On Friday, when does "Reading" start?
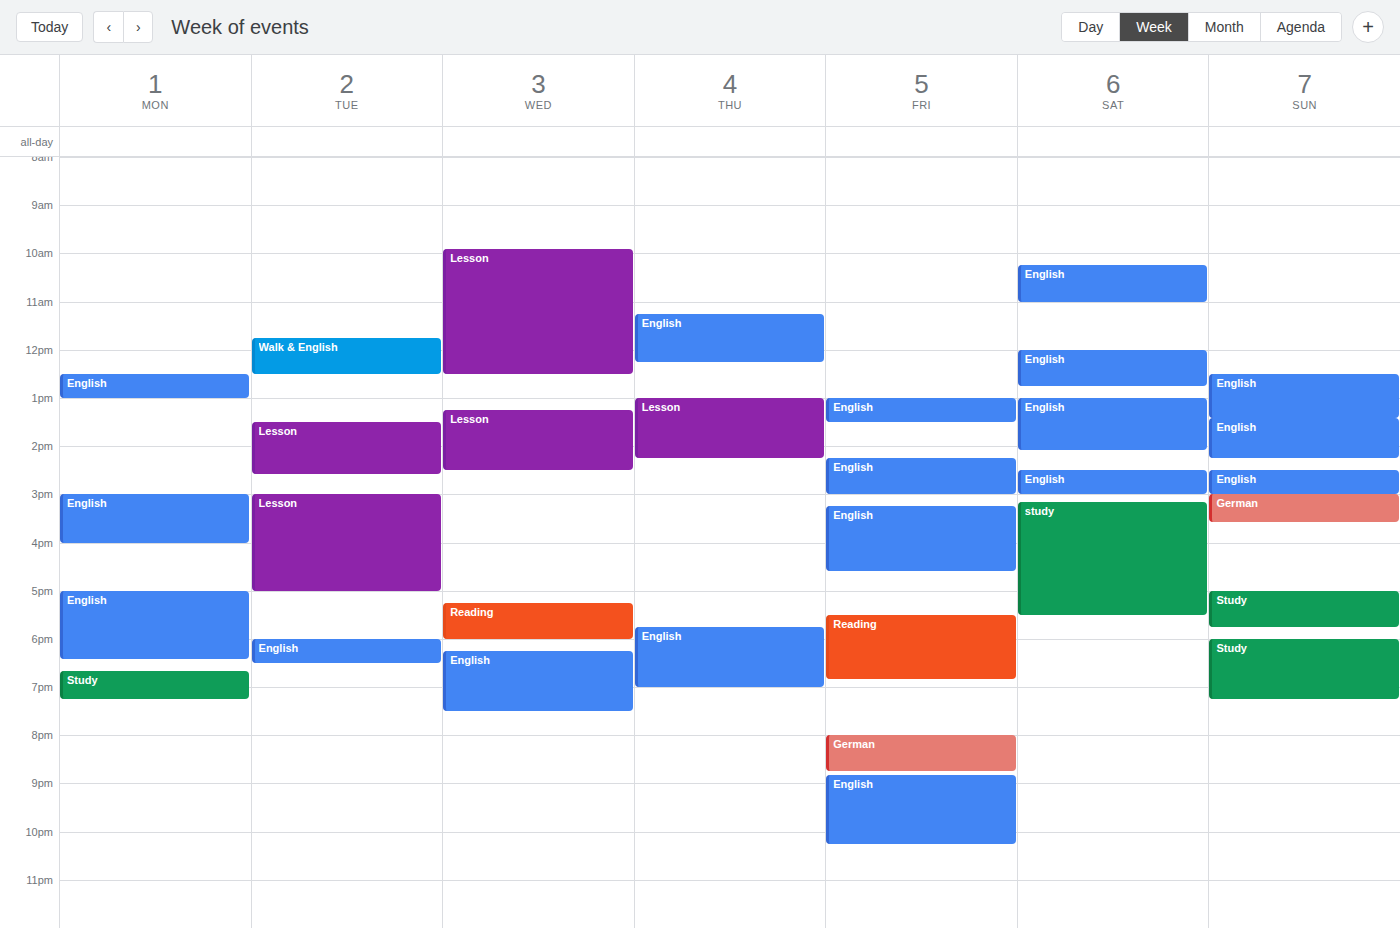
5:30 PM